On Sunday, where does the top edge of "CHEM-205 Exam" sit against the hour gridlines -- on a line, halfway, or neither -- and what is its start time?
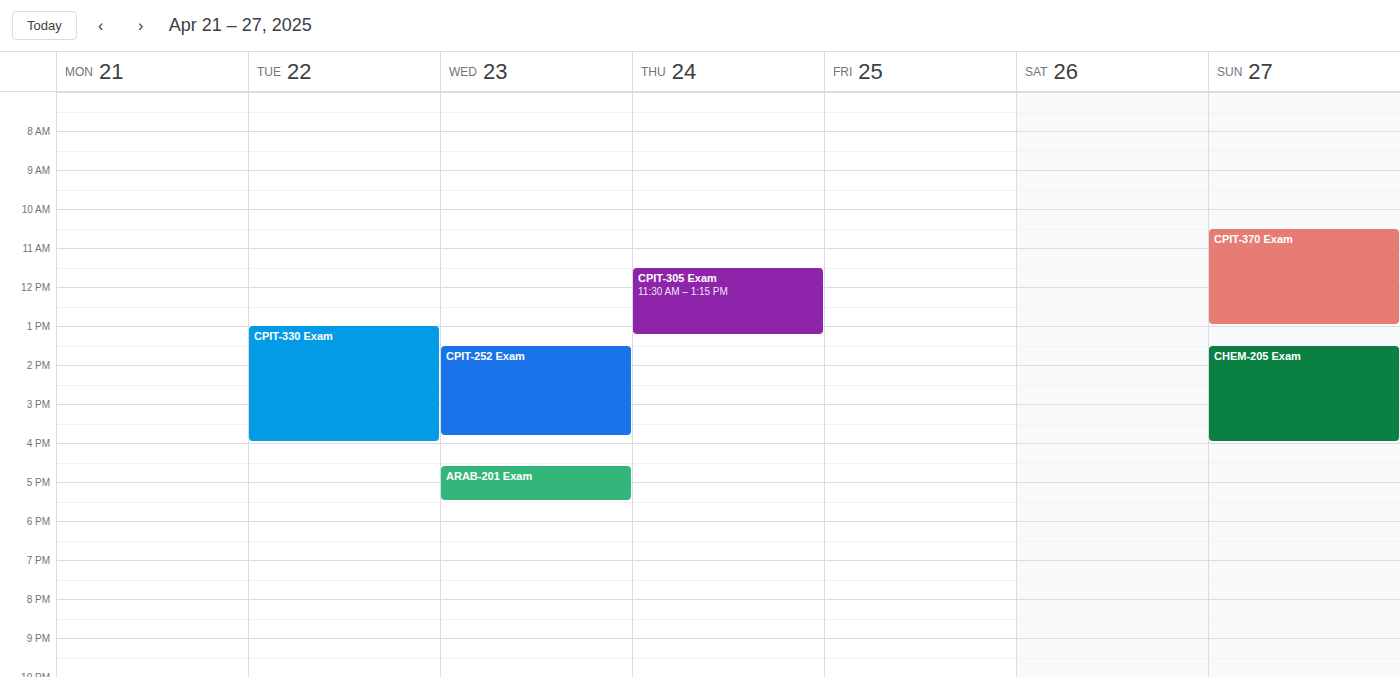
1:30 PM -- halfway between the 1 PM and 2 PM lines.